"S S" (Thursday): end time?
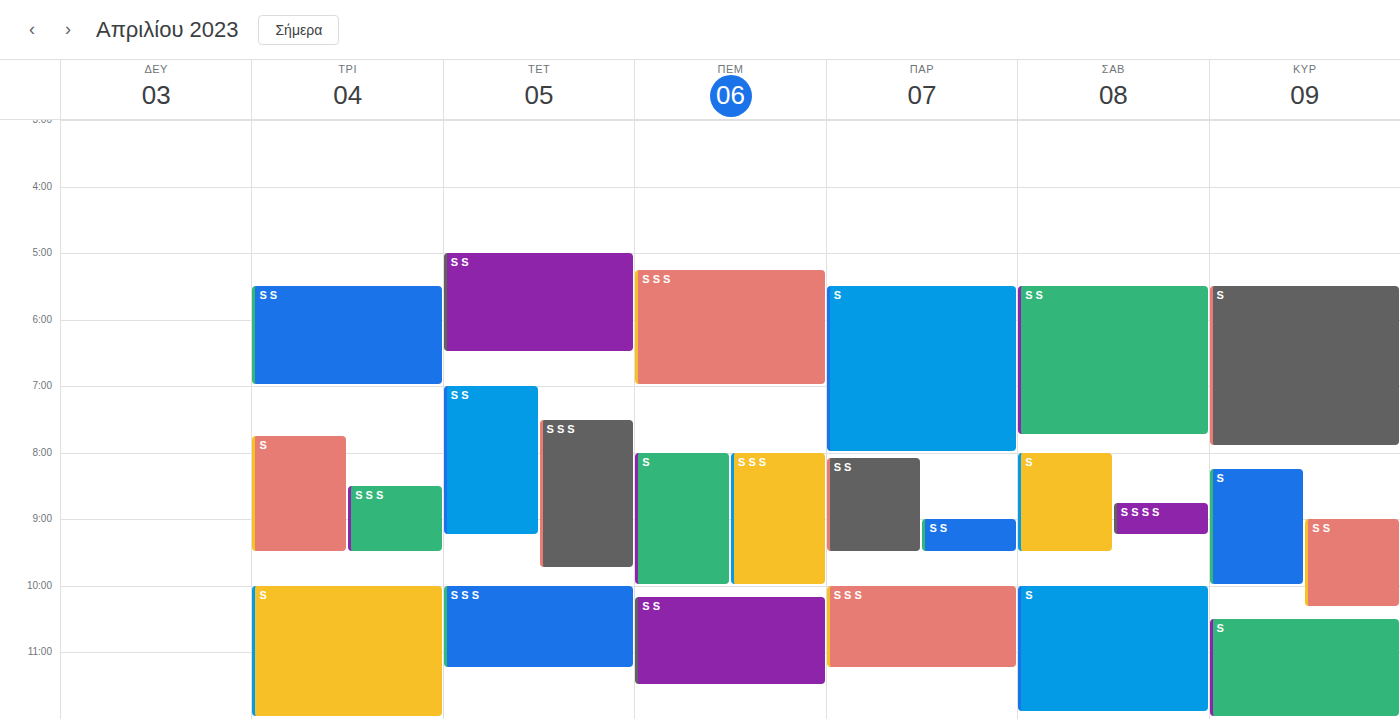
11:30 PM